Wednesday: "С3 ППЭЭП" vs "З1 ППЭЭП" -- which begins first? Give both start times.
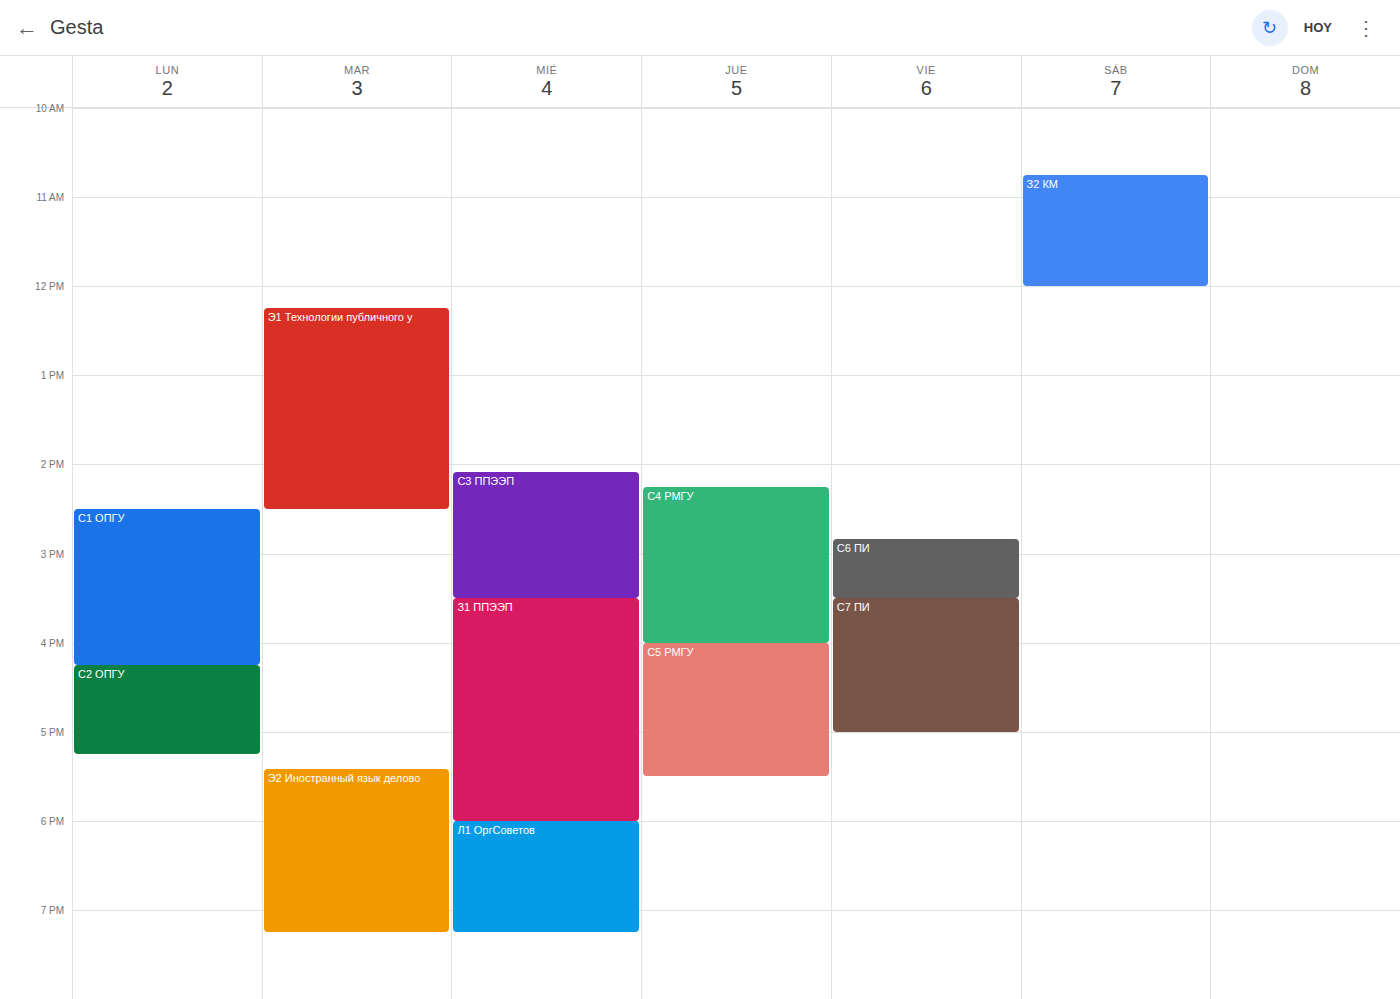
"С3 ППЭЭП" 2:05 PM; "З1 ППЭЭП" 3:30 PM.